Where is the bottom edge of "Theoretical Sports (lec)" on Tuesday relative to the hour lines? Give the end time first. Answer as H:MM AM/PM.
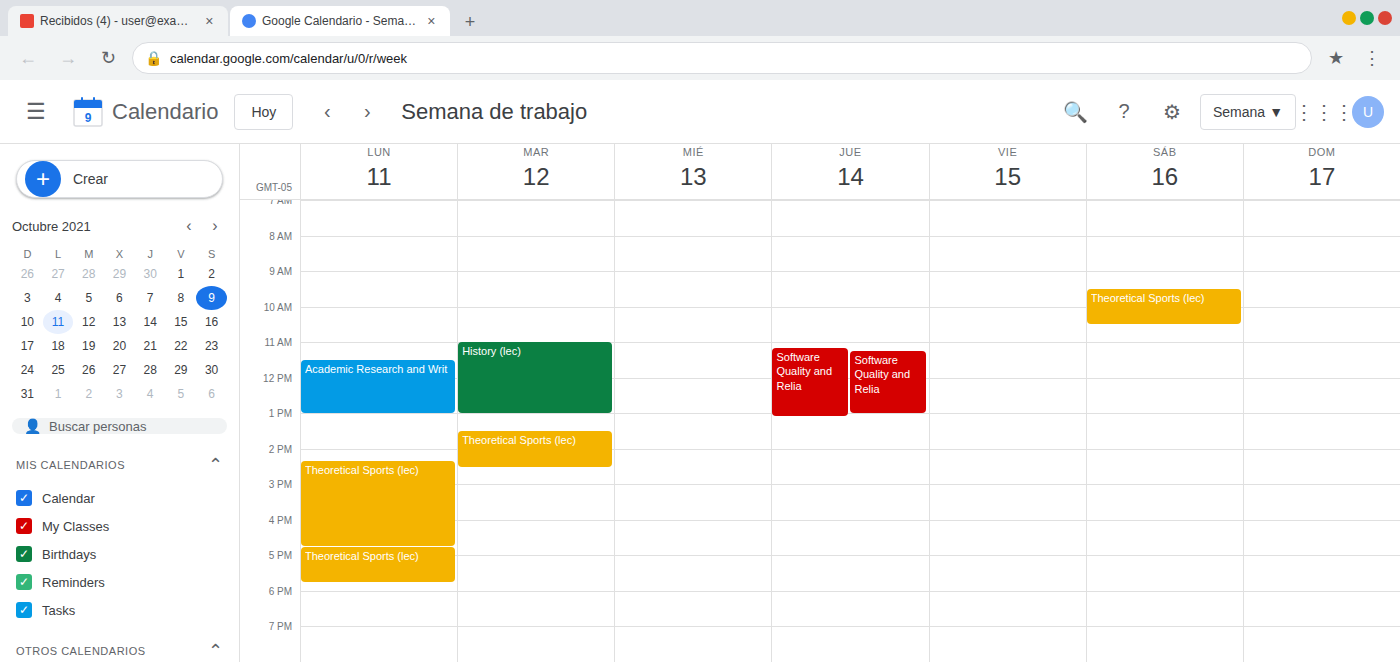
2:30 PM -- halfway between the 2 PM and 3 PM lines.